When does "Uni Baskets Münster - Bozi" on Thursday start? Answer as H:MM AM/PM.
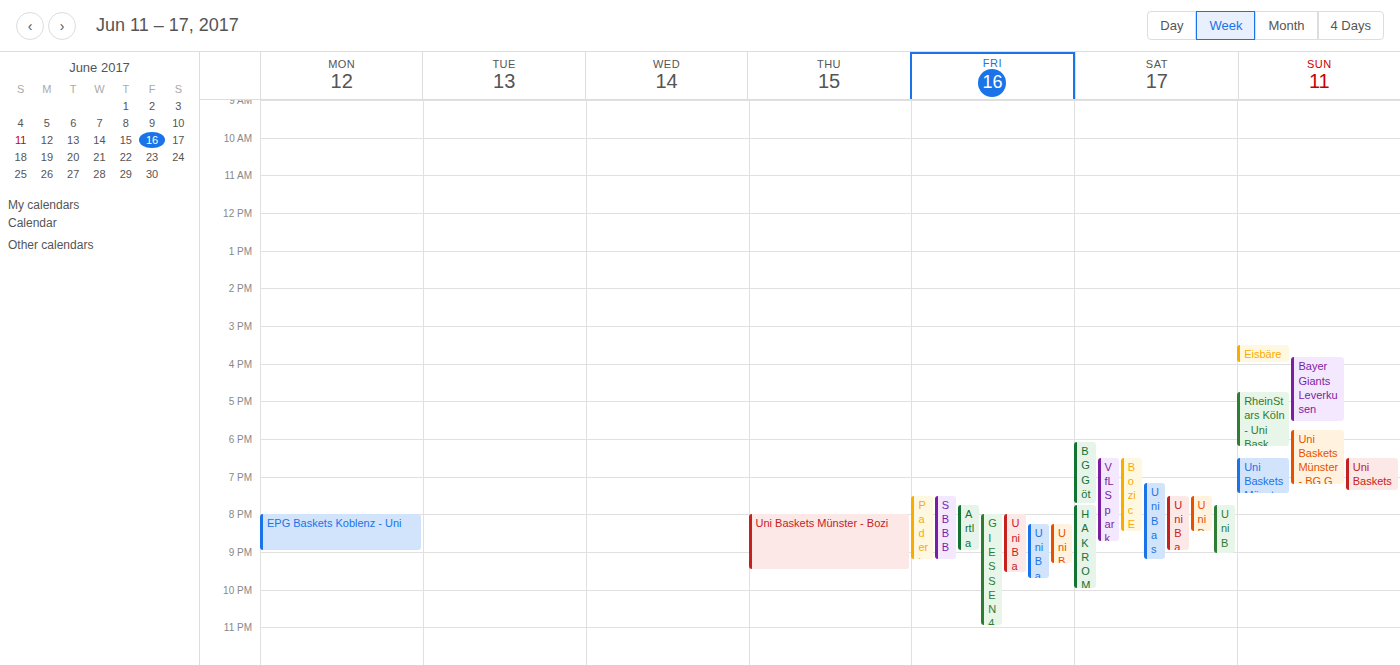
8:00 PM